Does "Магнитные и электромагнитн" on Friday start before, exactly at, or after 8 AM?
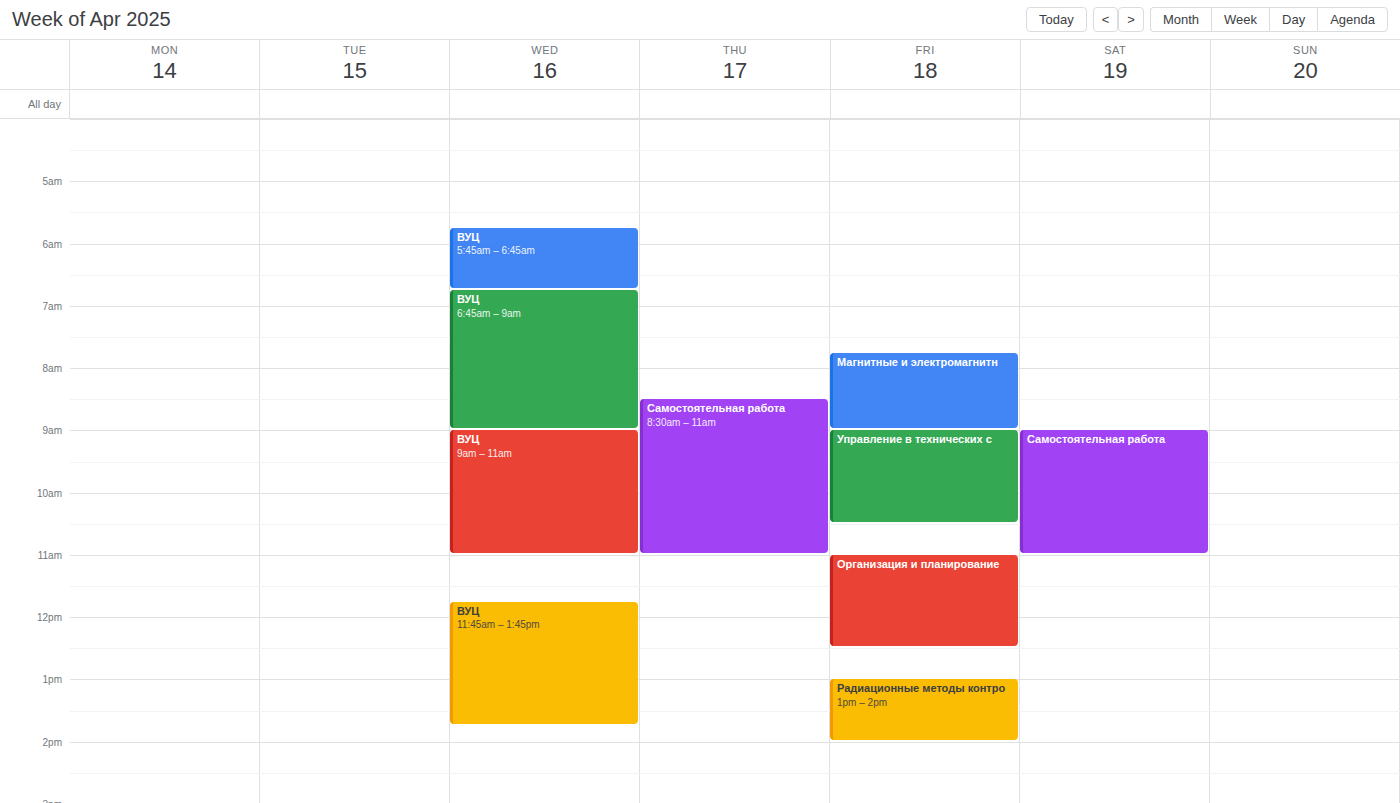
7:45 AM -- before 8 AM, 15 minutes above the 8 AM line.